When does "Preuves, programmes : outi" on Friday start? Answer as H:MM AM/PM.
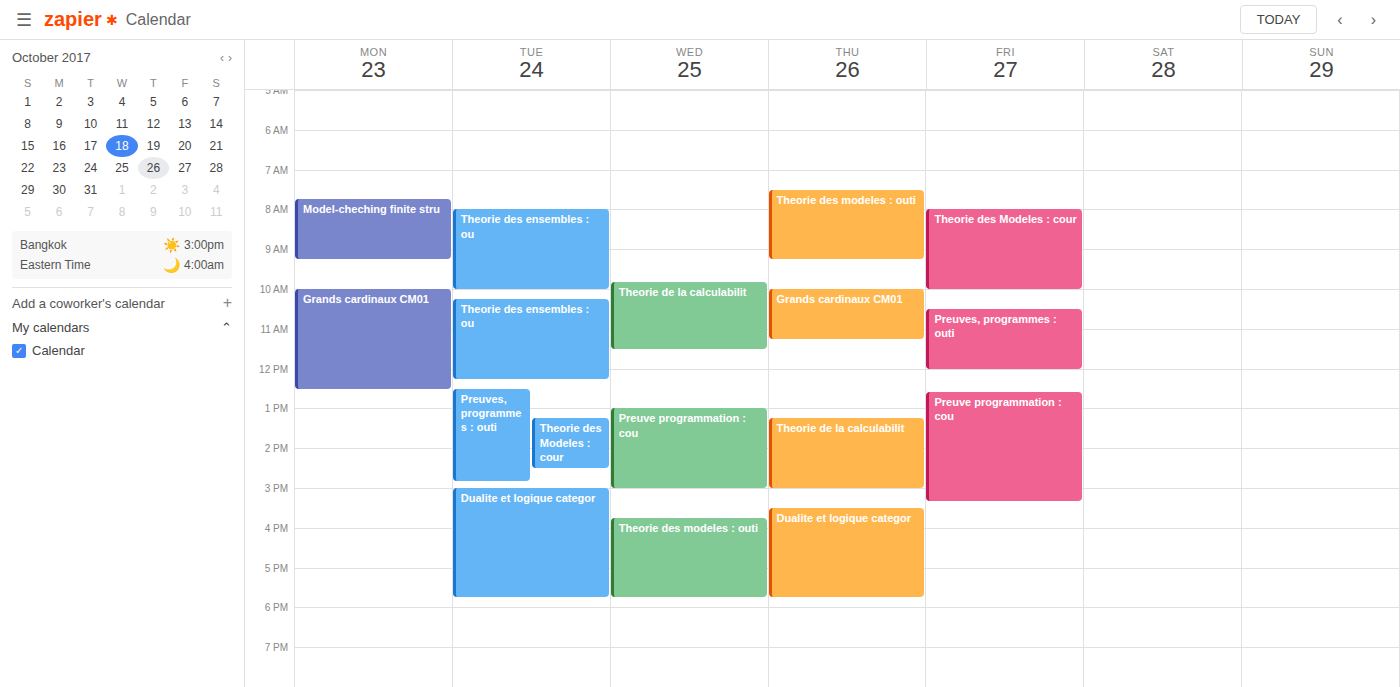
10:30 AM